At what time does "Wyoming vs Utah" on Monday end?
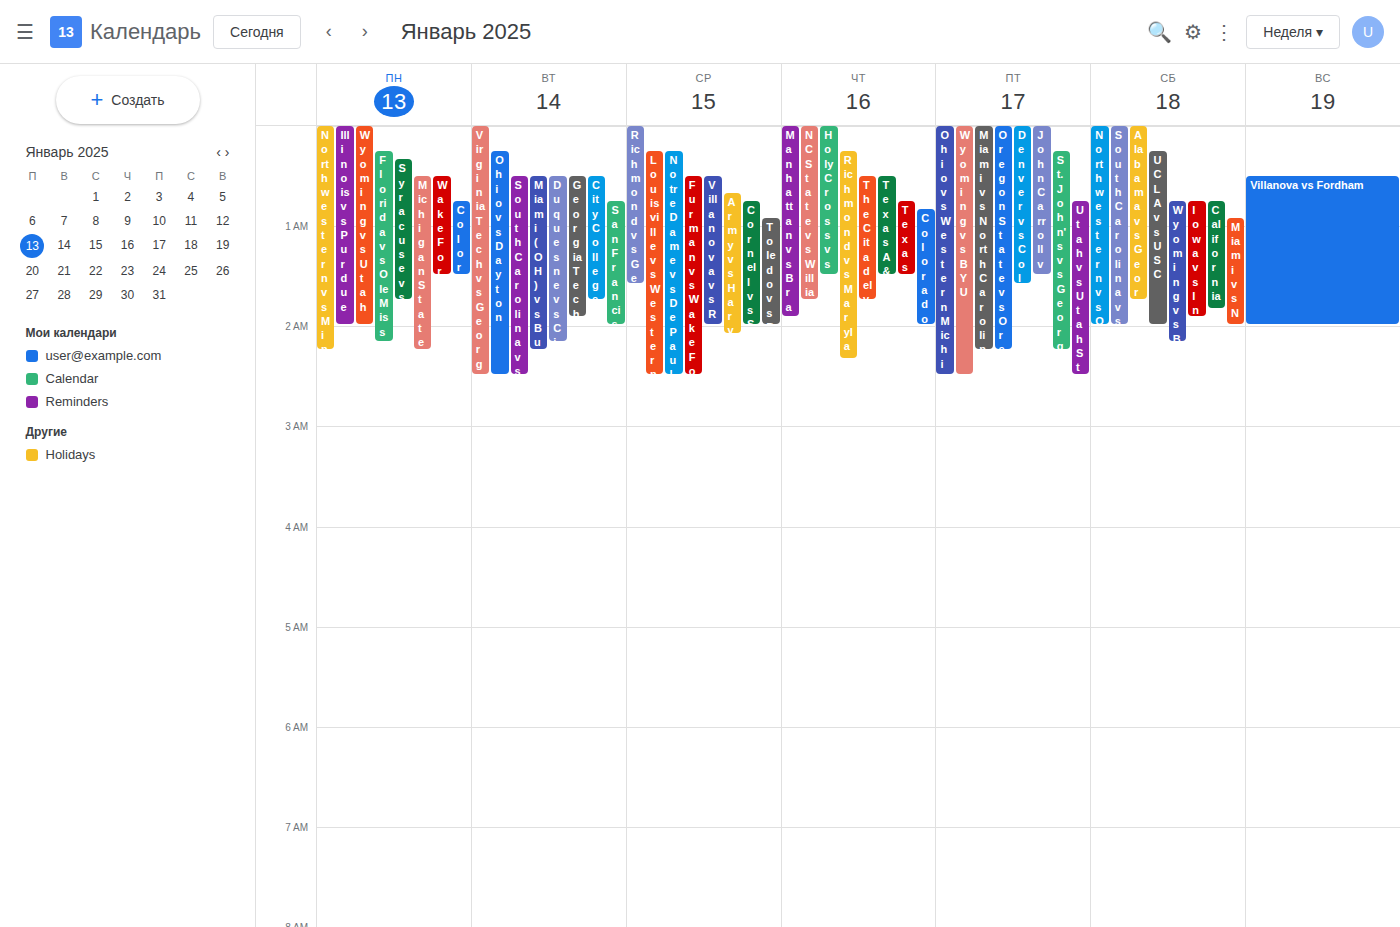
2:00 AM